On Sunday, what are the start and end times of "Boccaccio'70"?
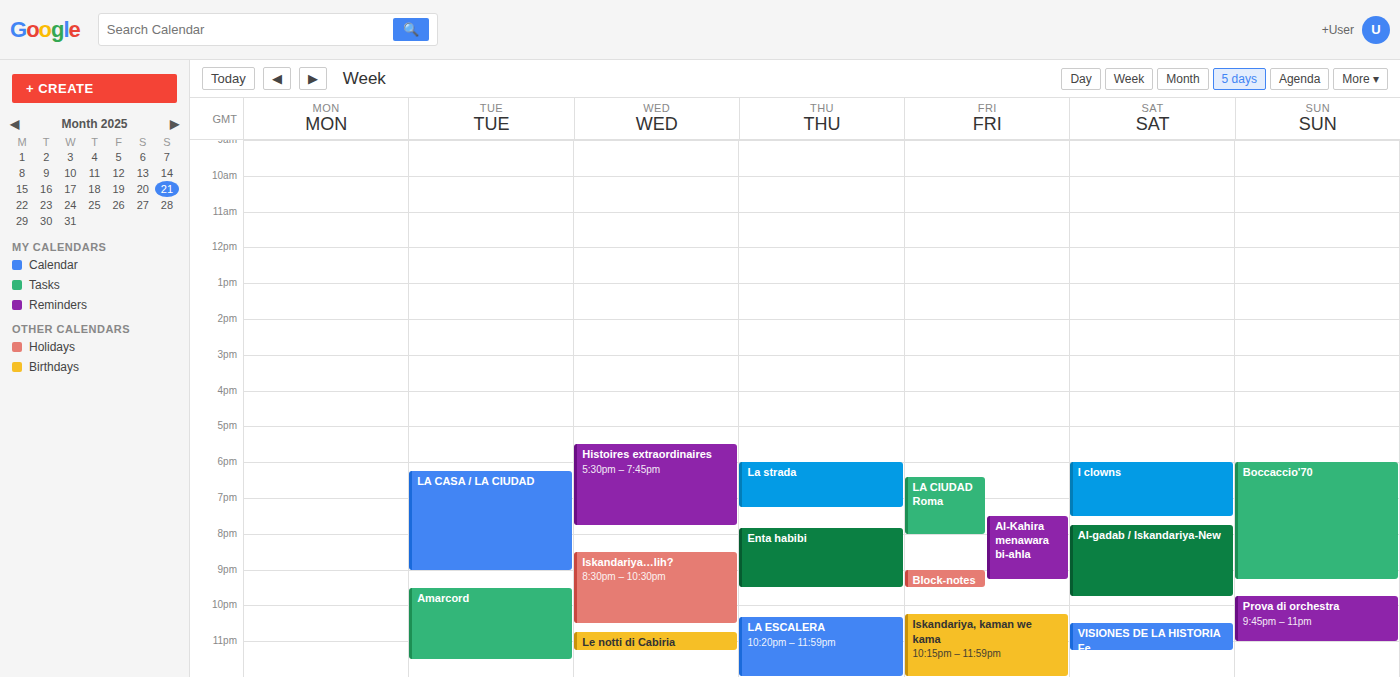
6:00 PM to 9:15 PM